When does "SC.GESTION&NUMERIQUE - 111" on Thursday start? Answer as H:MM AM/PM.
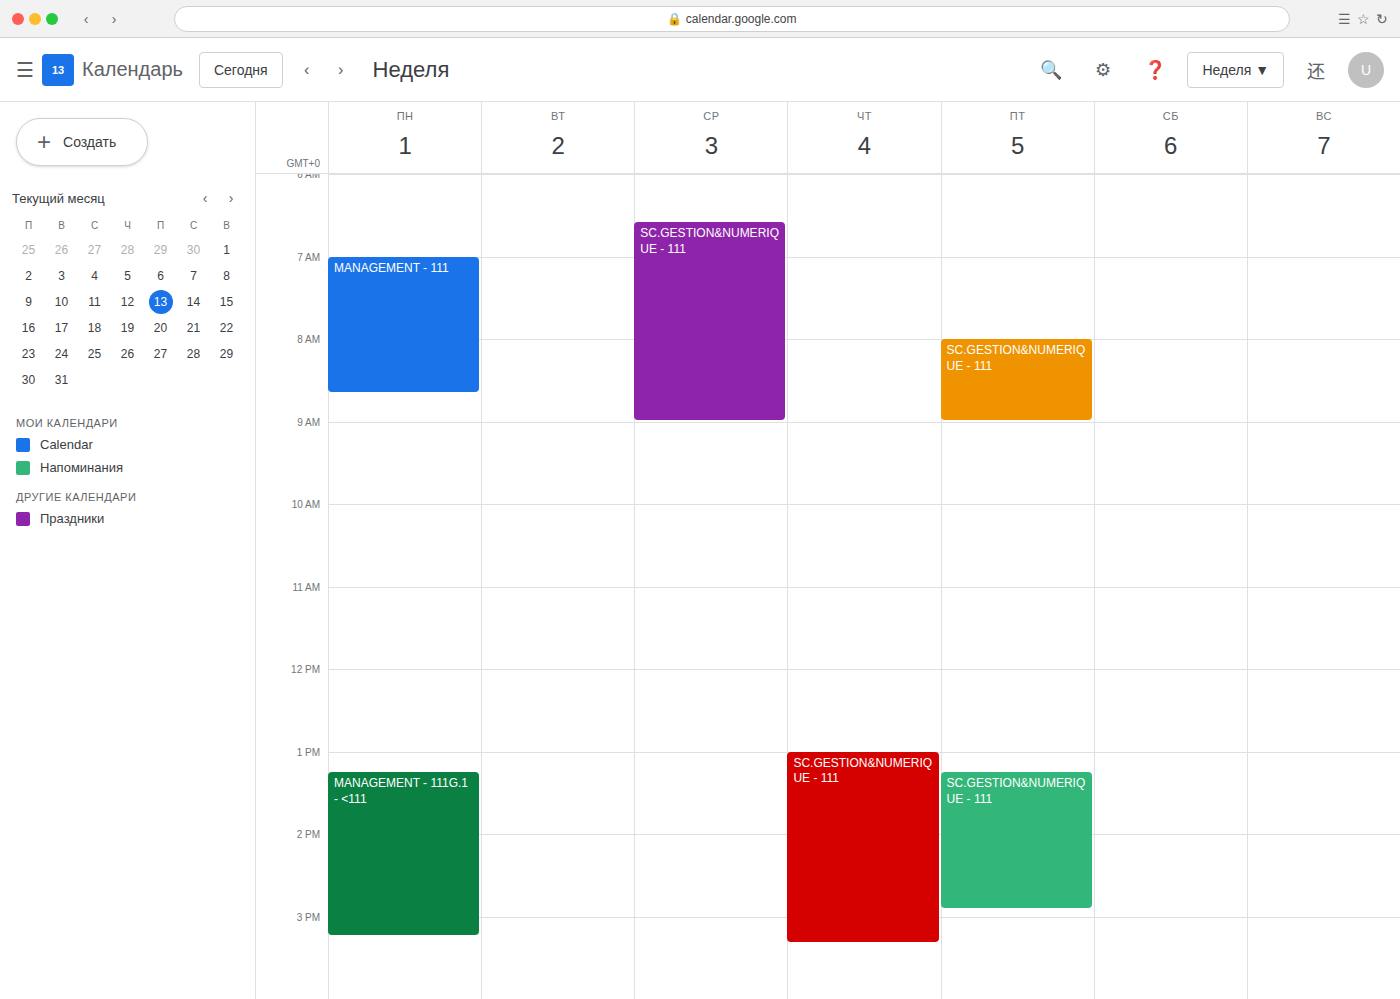
1:00 PM